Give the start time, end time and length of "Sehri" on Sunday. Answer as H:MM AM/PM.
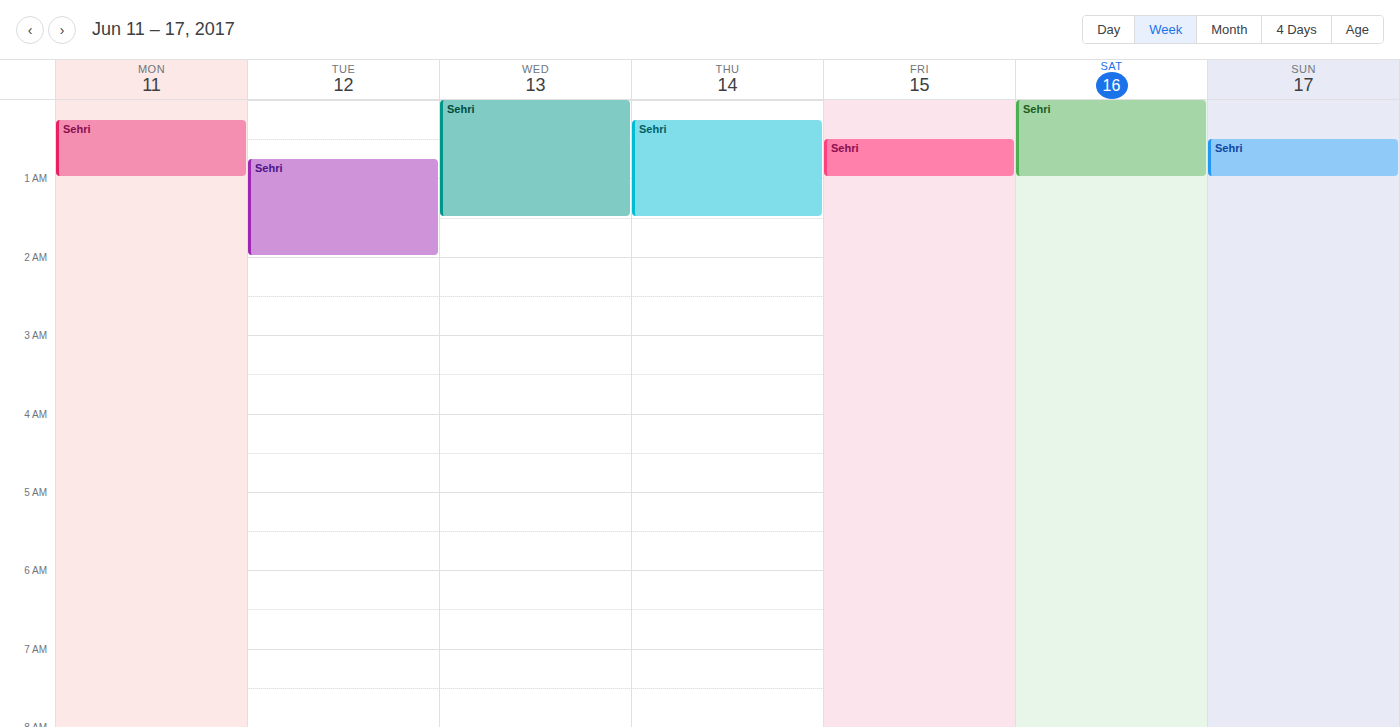
12:30 AM to 1:00 AM, 30 minutes